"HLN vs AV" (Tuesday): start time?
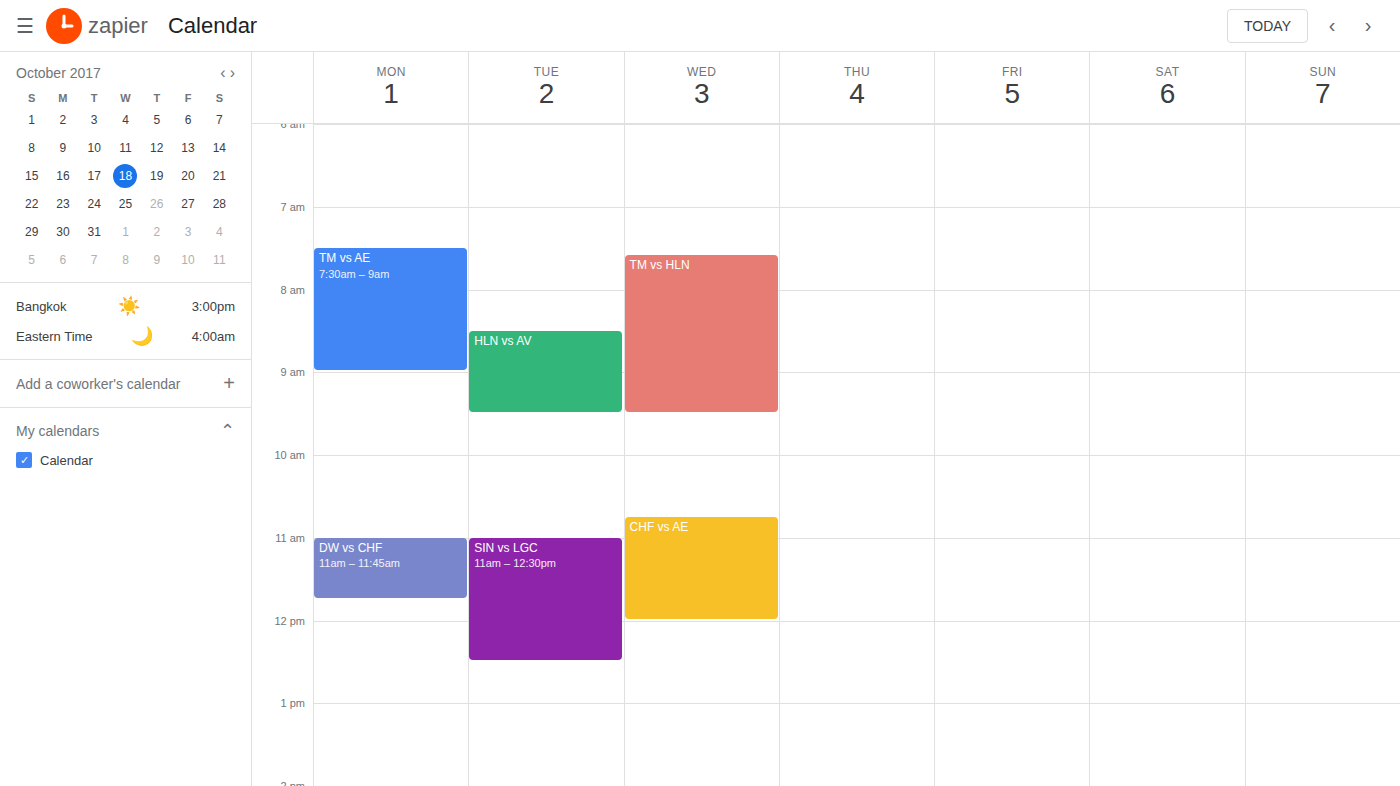
8:30 AM